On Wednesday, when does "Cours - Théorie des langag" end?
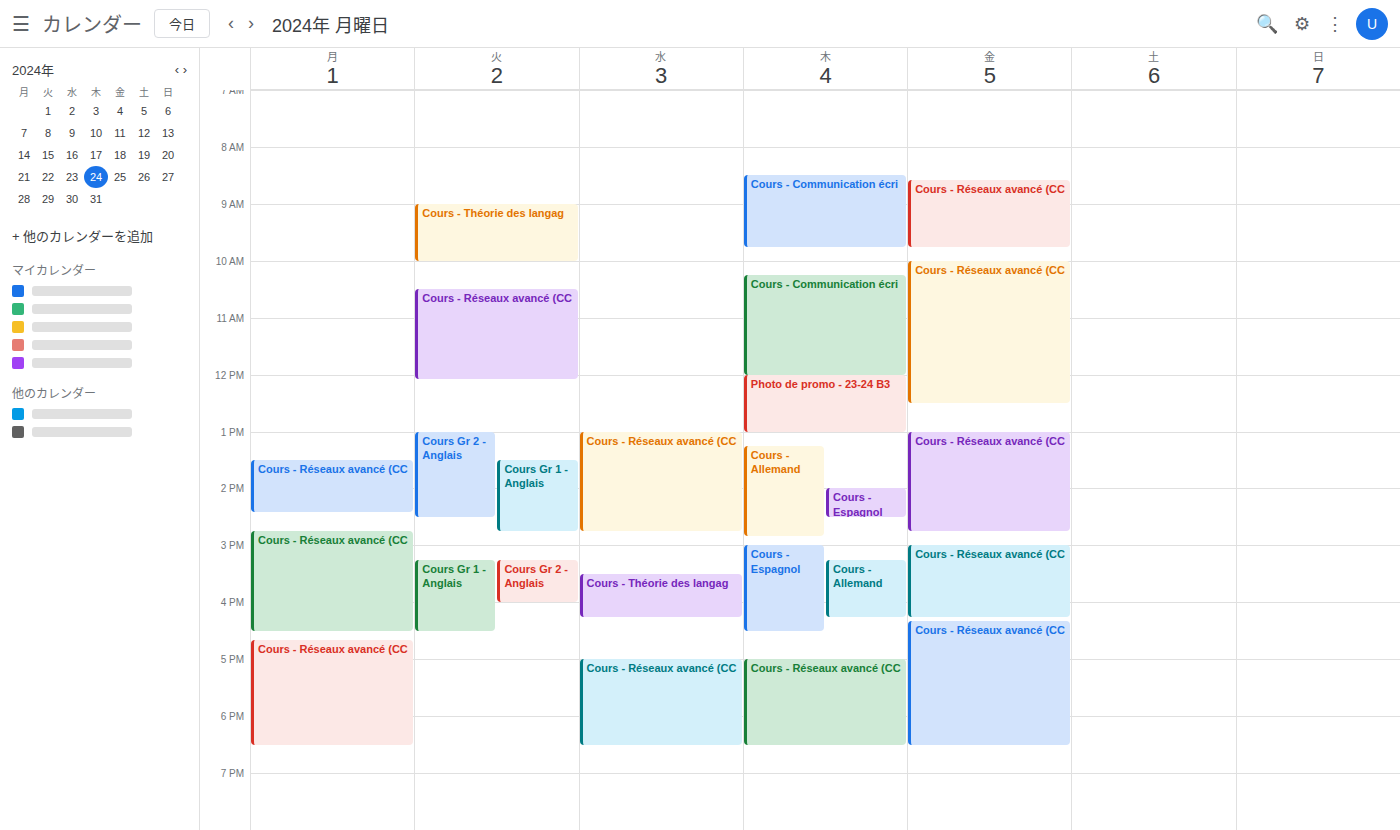
4:15 PM